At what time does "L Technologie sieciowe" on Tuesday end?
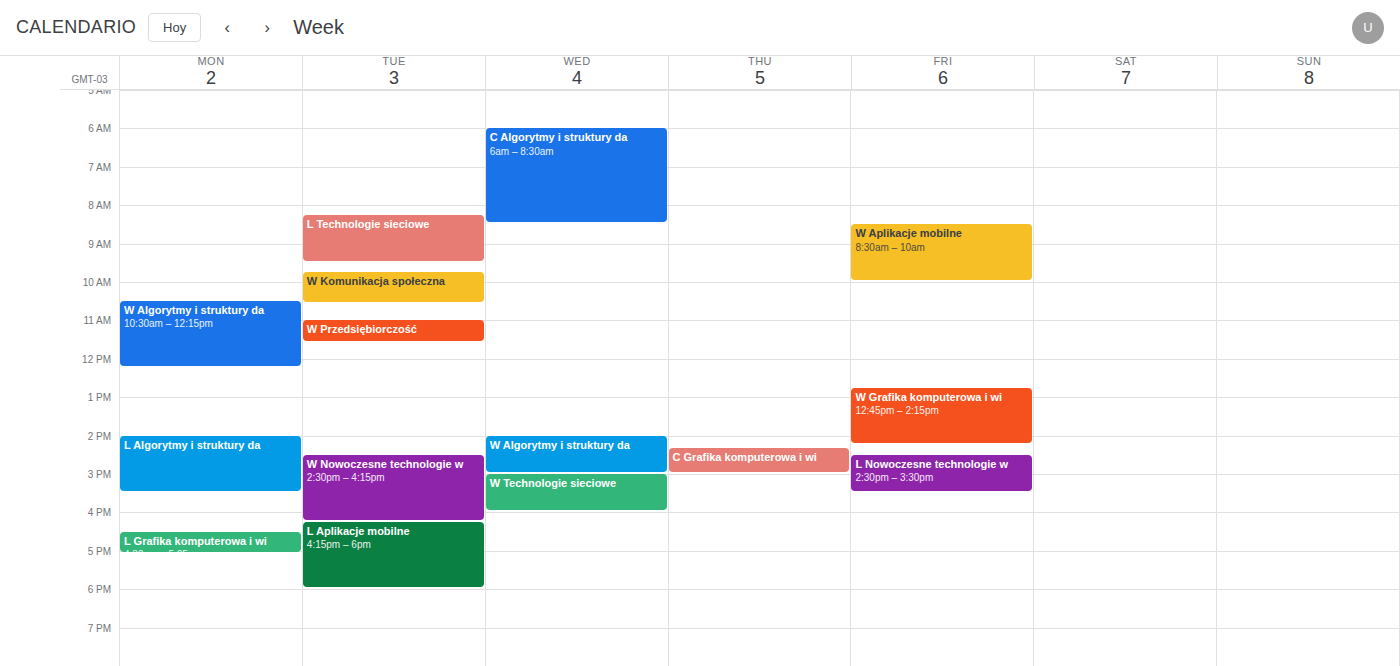
9:30 AM